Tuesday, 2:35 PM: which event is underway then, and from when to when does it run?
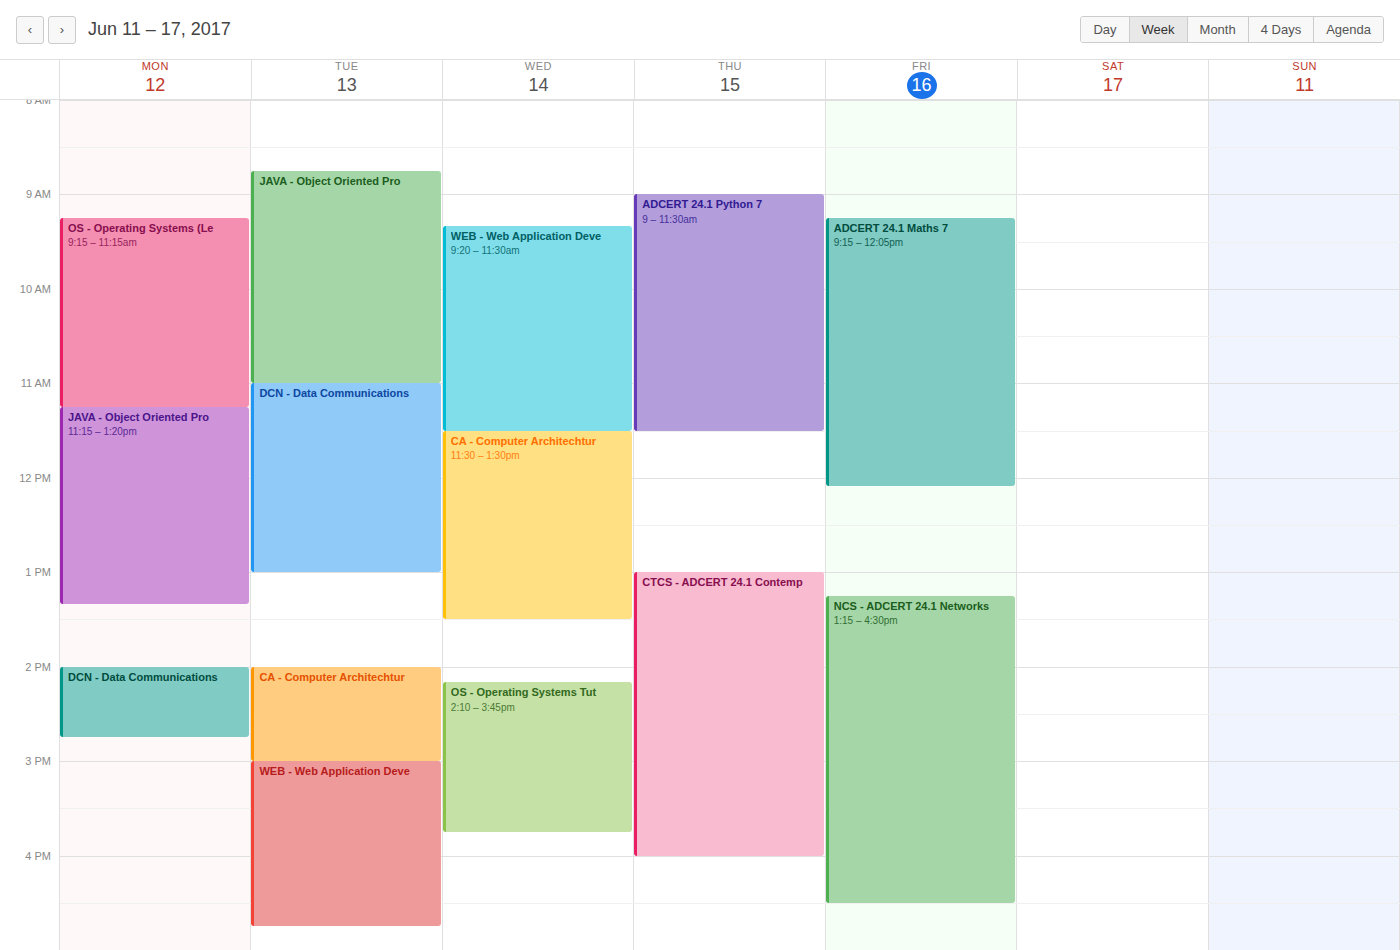
"CA - Computer Architechtur", 2:00 PM to 3:00 PM